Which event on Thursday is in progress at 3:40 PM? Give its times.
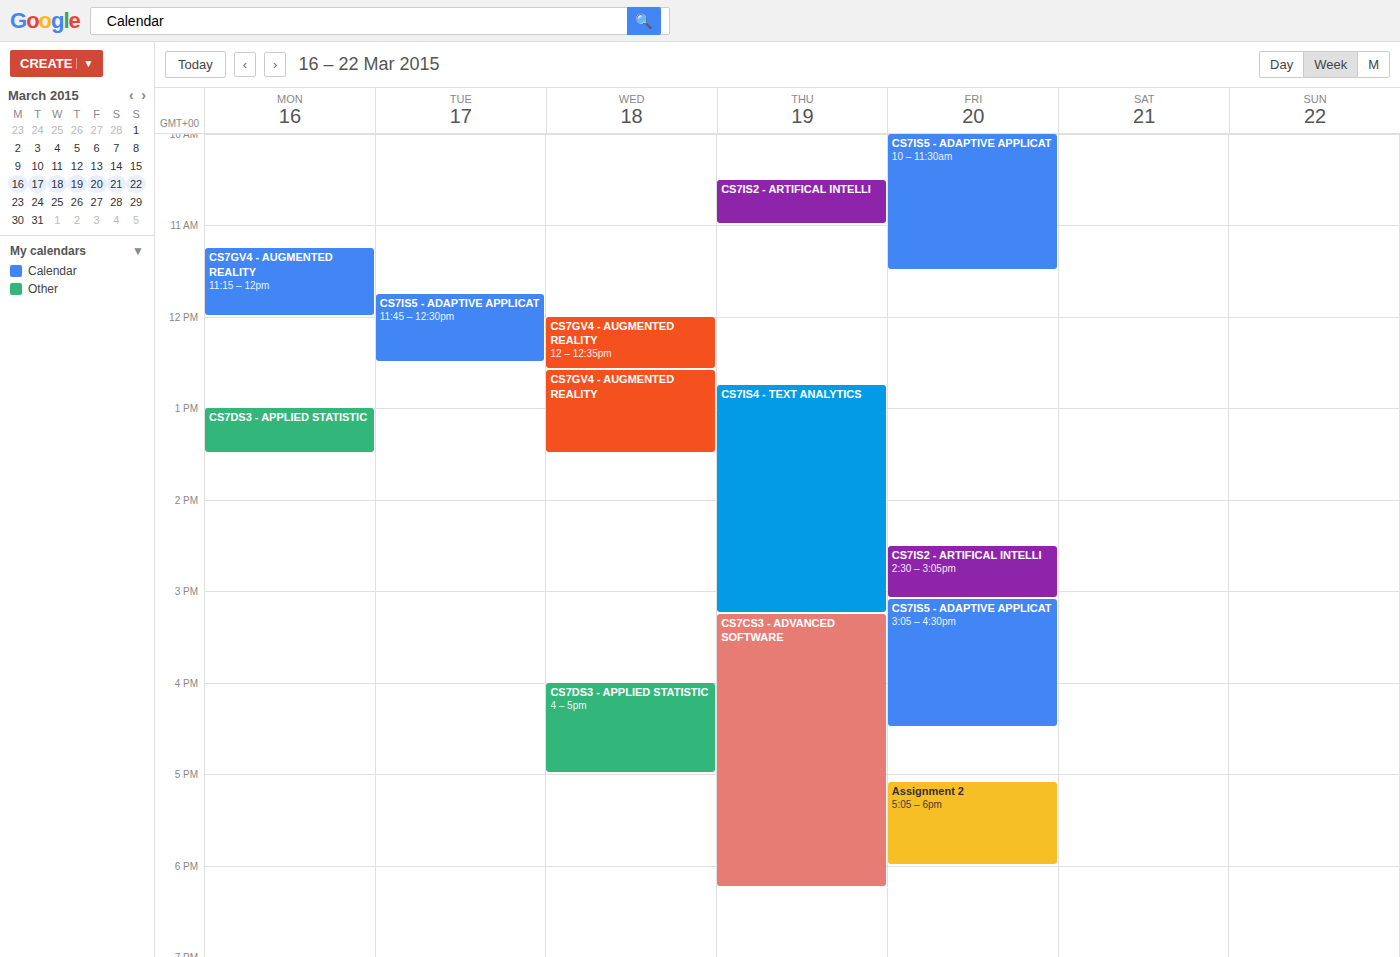
"CS7CS3 - ADVANCED SOFTWARE", 3:15 PM to 6:15 PM